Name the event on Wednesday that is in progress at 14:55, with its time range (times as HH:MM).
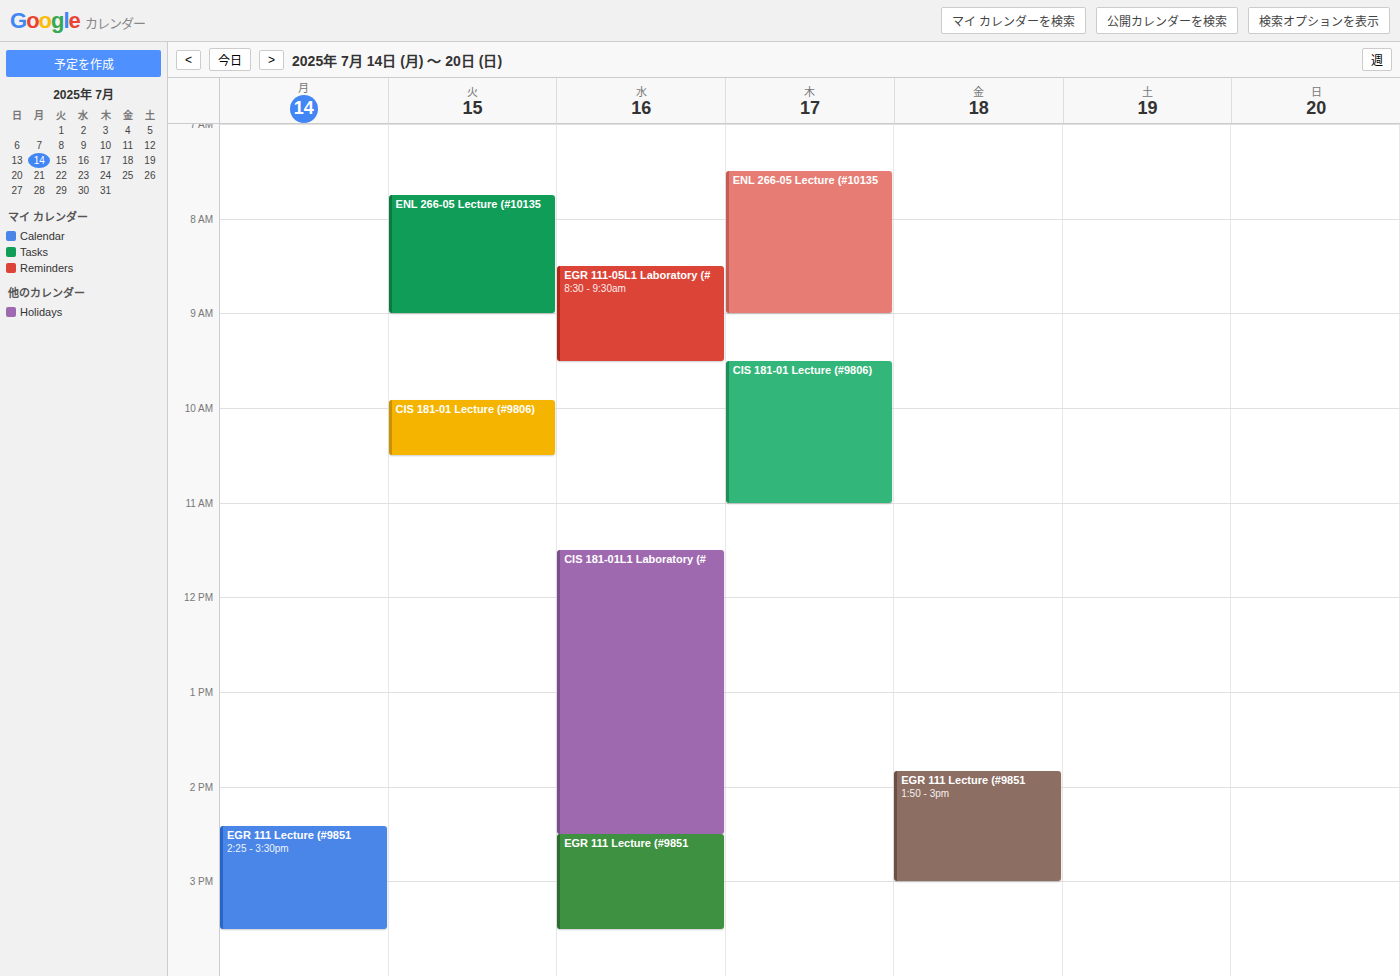
"EGR 111 Lecture (#9851", 14:30 to 15:30